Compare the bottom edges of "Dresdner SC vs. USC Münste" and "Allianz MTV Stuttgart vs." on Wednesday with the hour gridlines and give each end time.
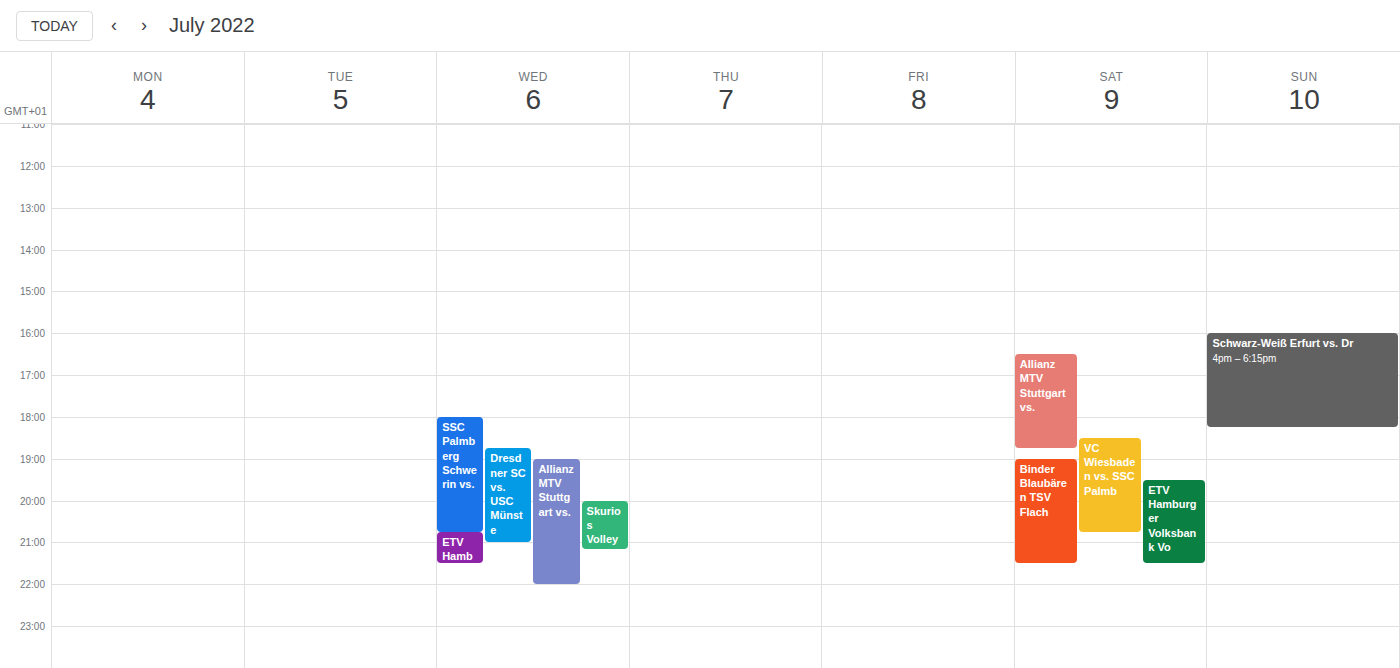
"Dresdner SC vs. USC Münste": 9:00 PM, exactly on the 9 PM line. "Allianz MTV Stuttgart vs.": 10:00 PM, exactly on the 10 PM line.